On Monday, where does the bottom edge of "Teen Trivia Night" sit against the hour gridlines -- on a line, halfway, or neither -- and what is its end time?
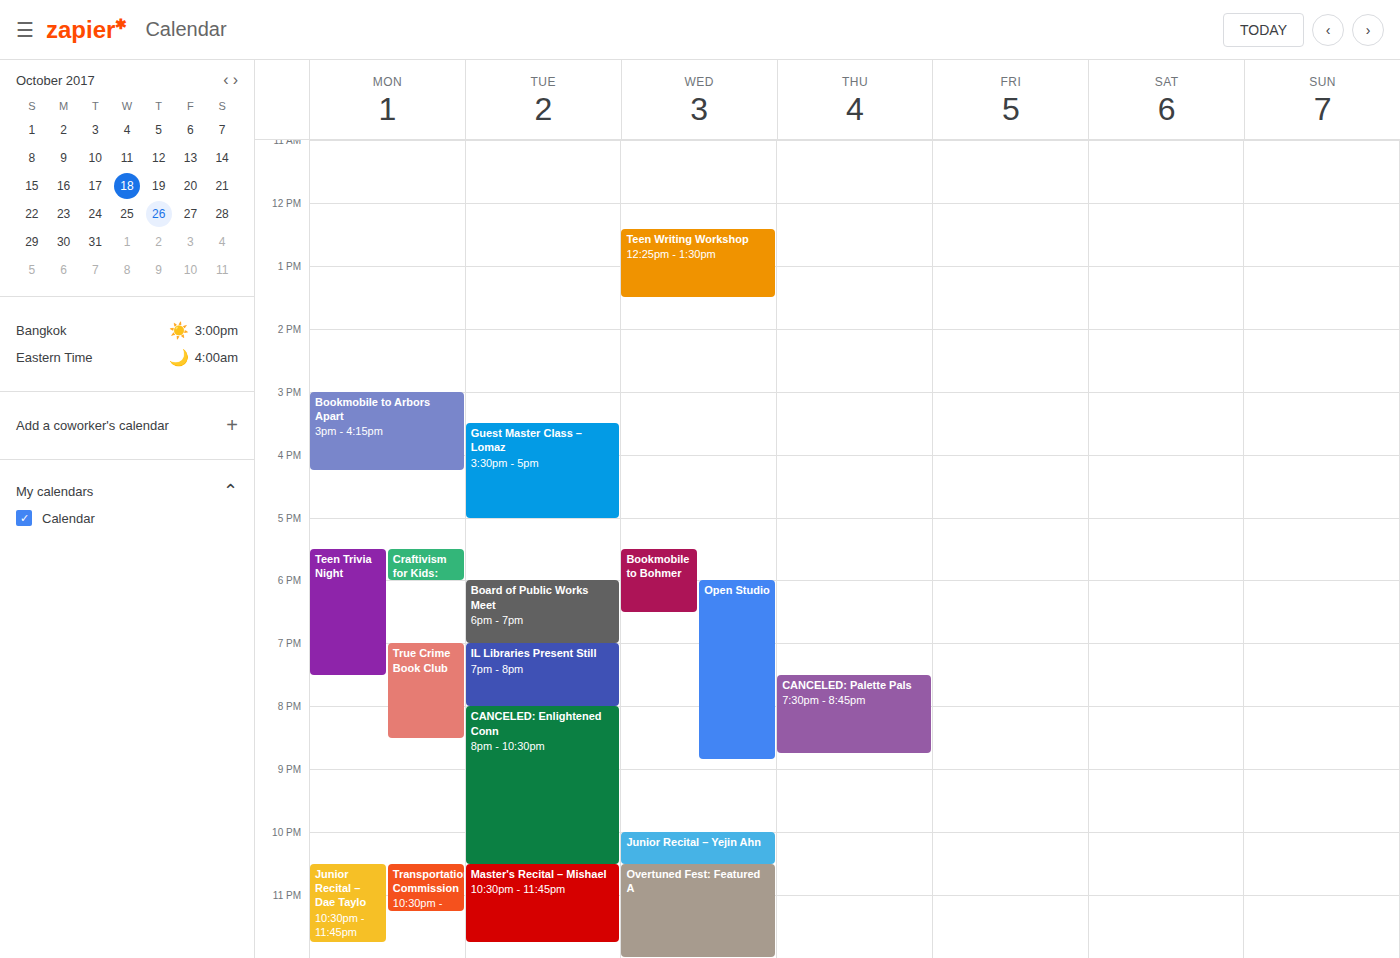
7:30 PM -- halfway between the 7 PM and 8 PM lines.